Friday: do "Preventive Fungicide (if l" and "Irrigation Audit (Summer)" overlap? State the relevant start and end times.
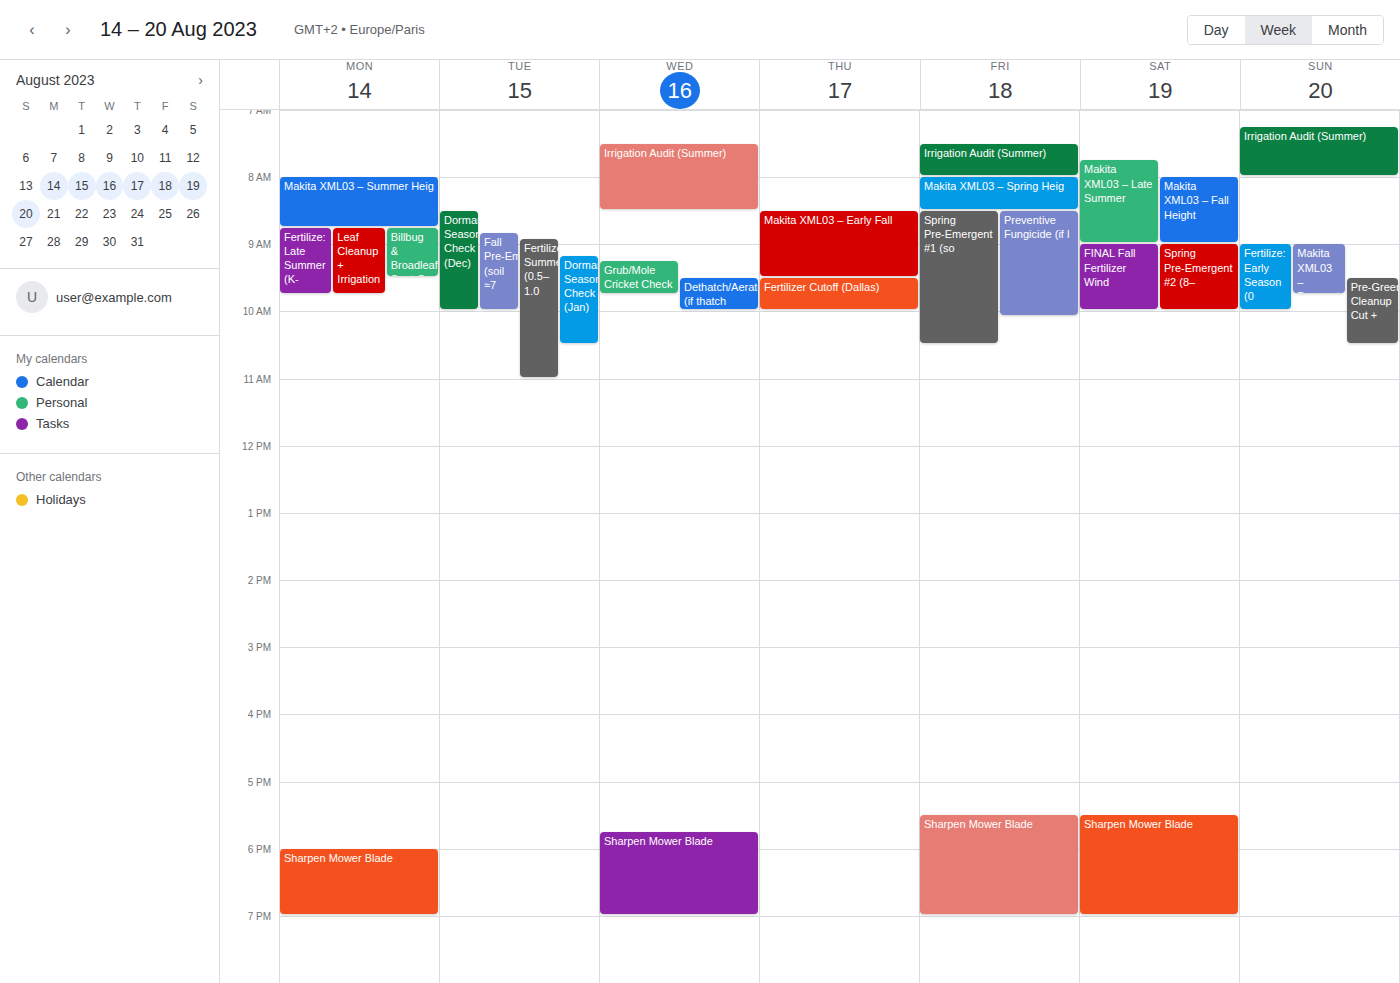
"Irrigation Audit (Summer)" ends at 8:00 AM and "Preventive Fungicide (if l" starts at 8:30 AM -- no overlap.